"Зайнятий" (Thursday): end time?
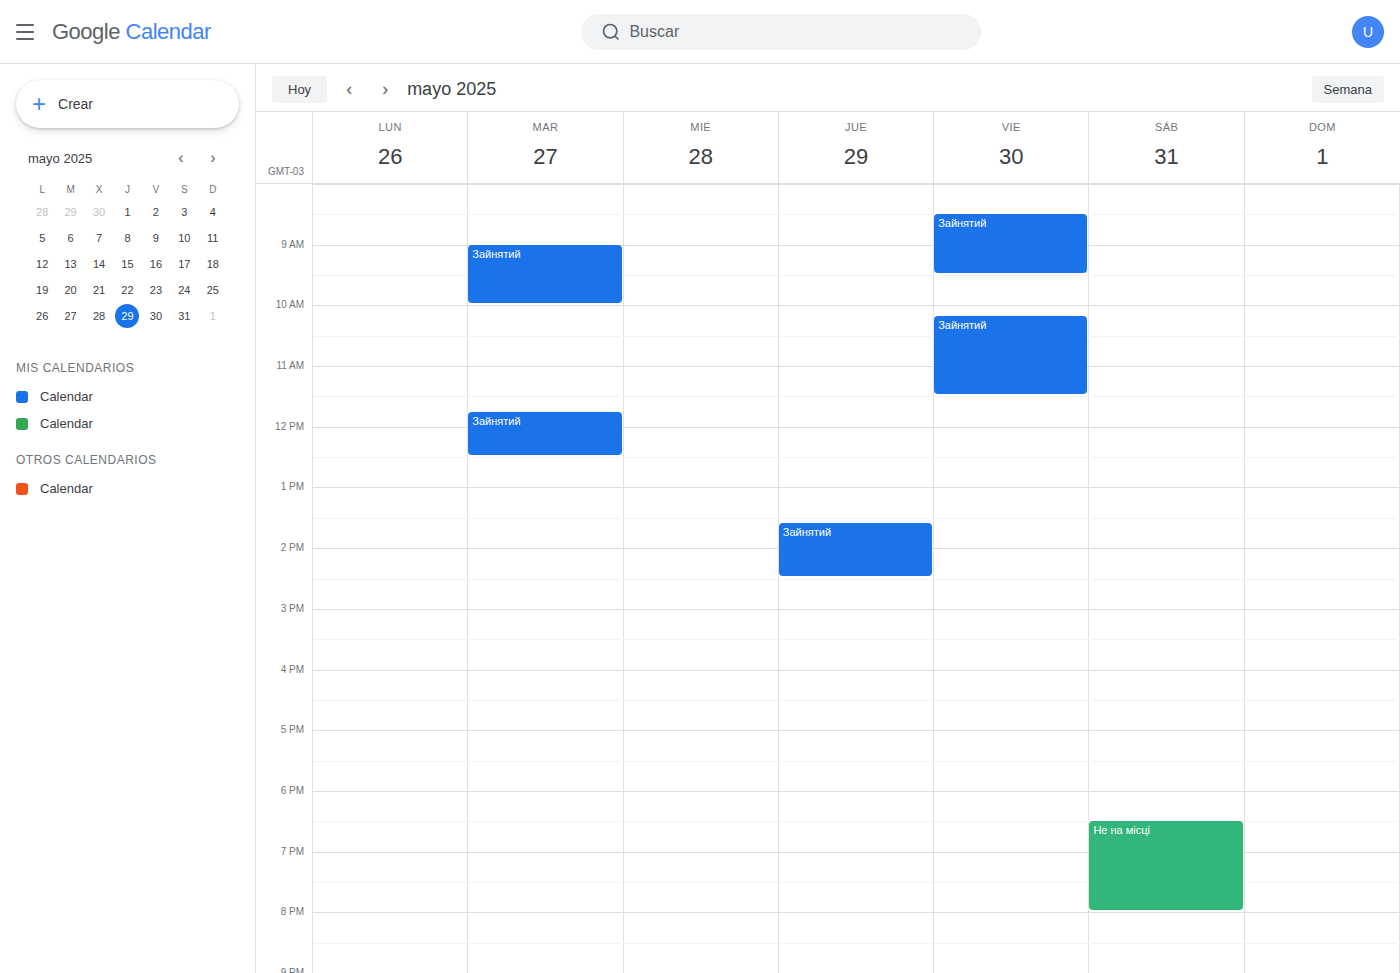
2:30 PM